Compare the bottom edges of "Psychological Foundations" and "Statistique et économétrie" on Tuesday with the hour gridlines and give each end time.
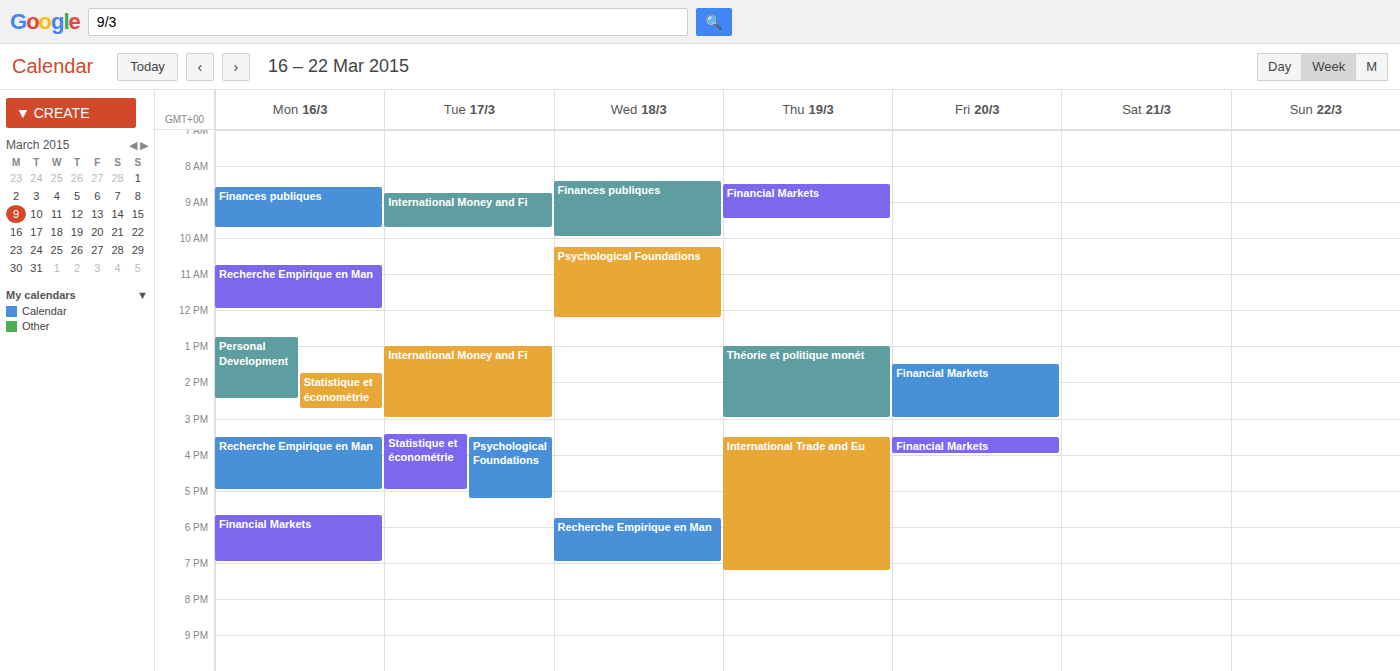
"Psychological Foundations": 5:15 PM, neither: a quarter of the way from the 5 PM line to the 6 PM line. "Statistique et économétrie": 5:00 PM, exactly on the 5 PM line.